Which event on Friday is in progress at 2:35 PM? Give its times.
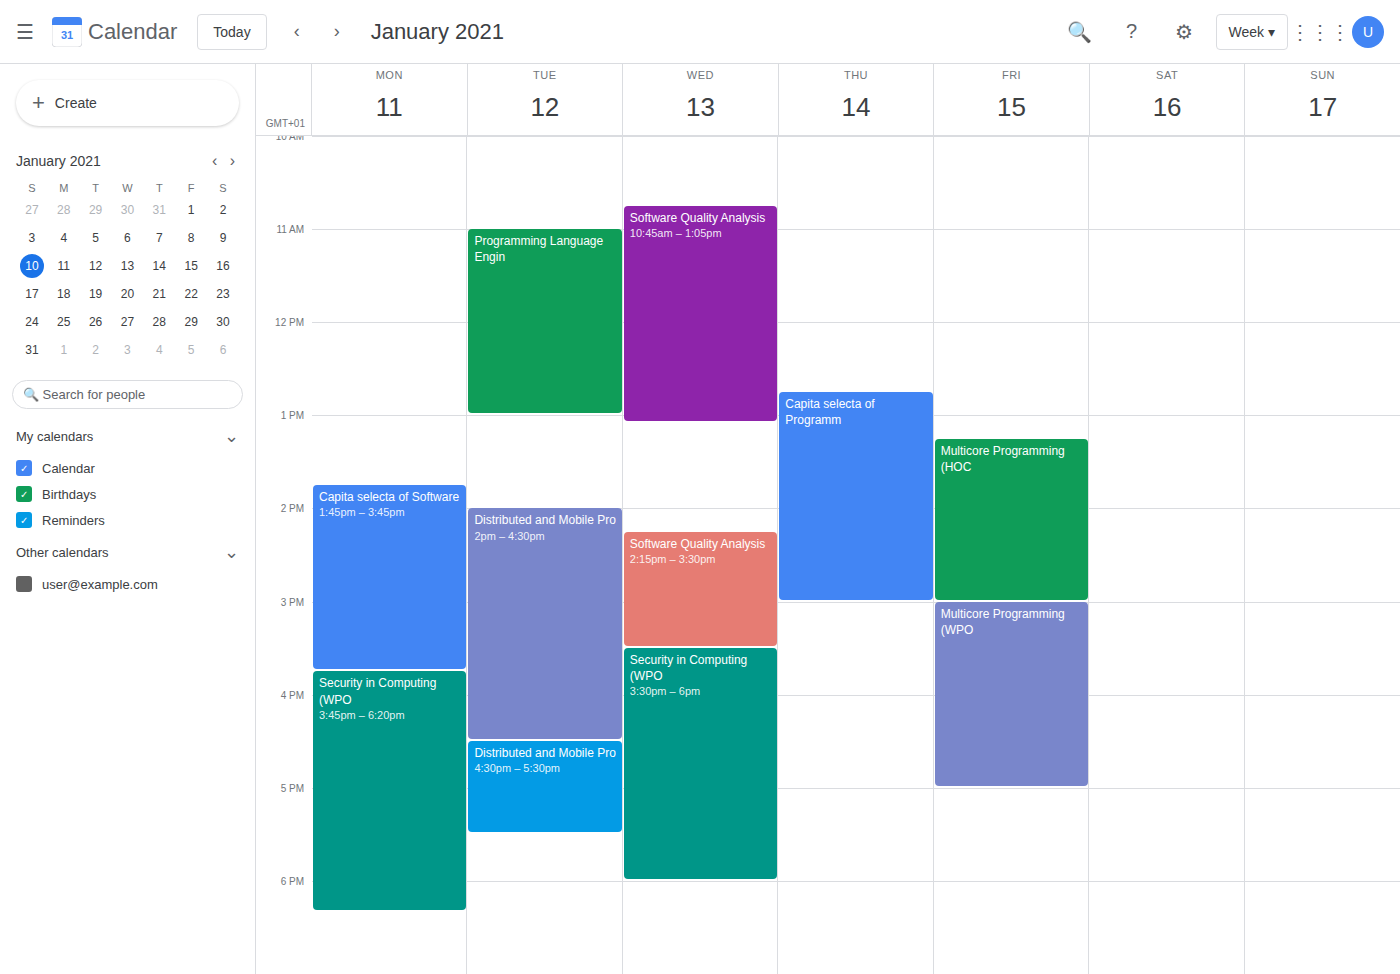
"Multicore Programming (HOC", 1:15 PM to 3:00 PM